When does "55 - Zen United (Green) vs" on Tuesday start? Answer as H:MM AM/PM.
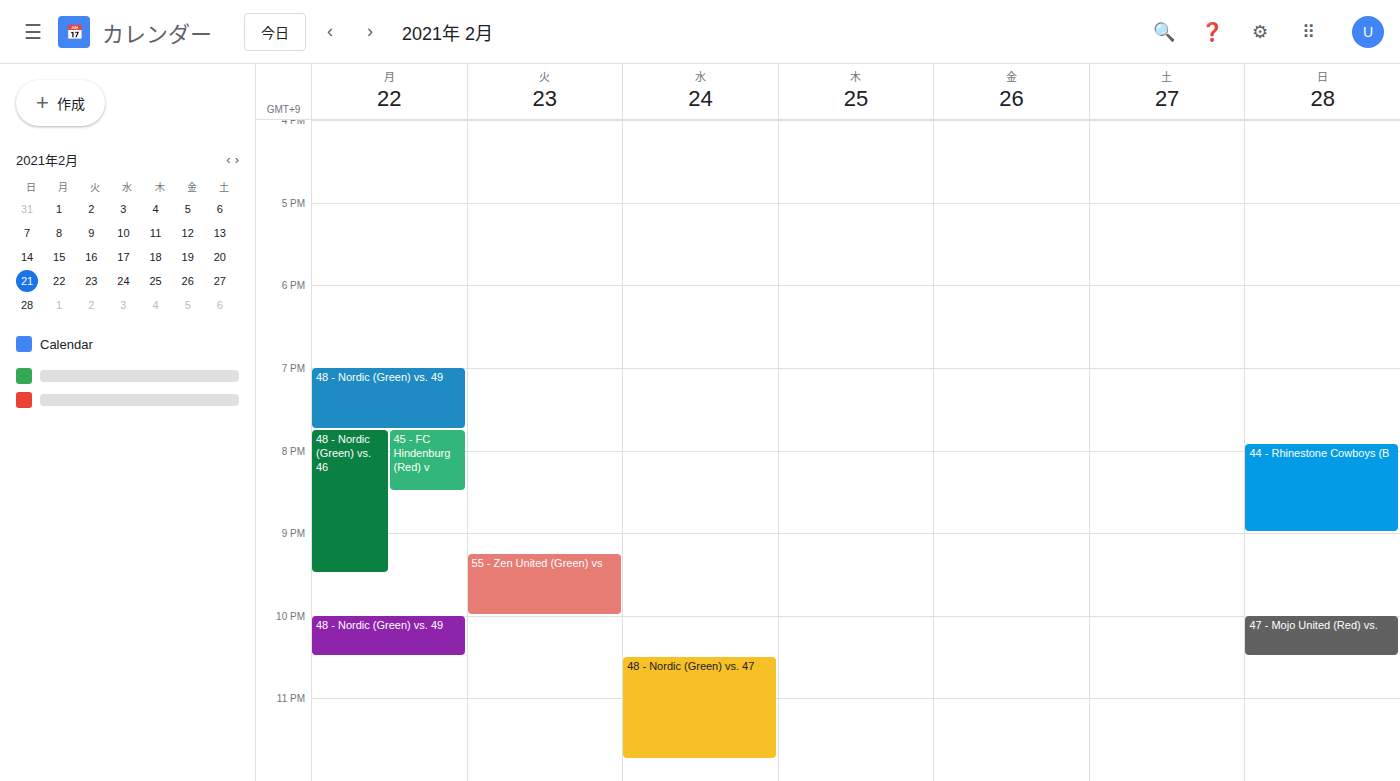
9:15 PM